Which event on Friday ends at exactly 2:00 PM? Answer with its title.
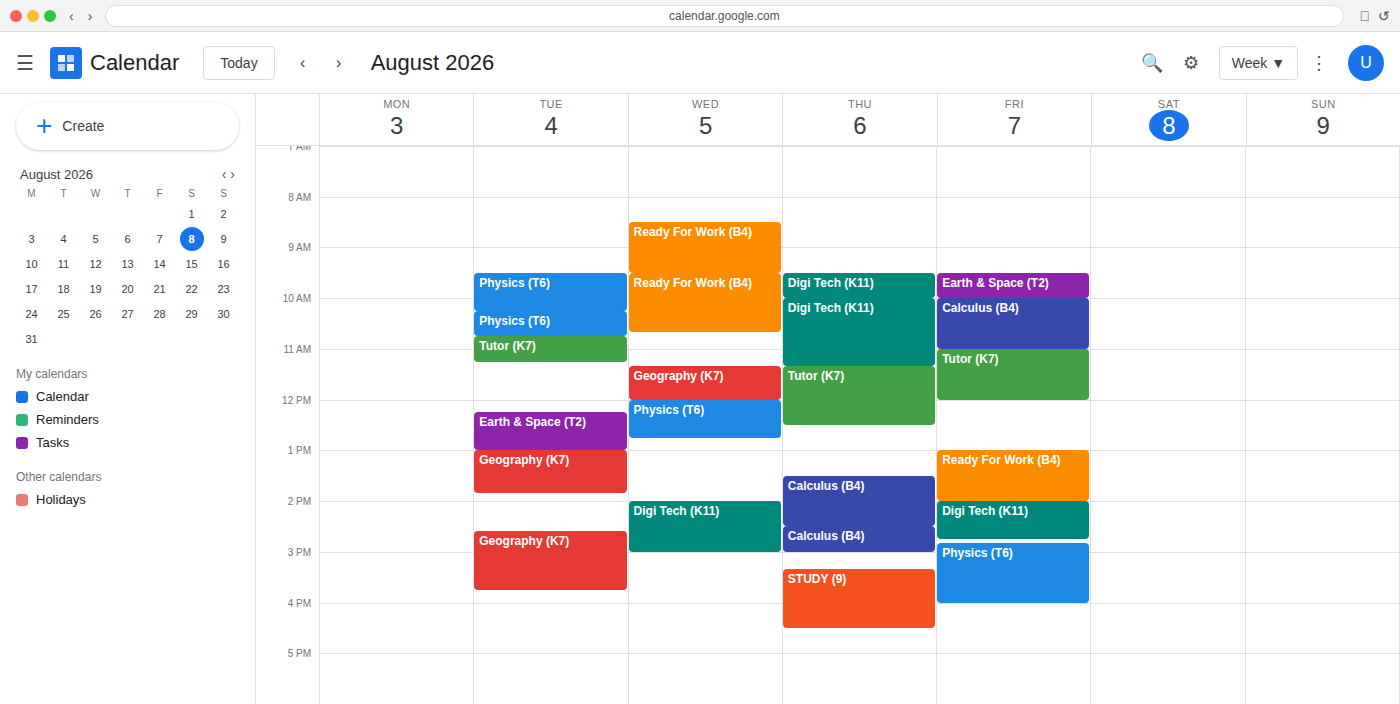
"Ready For Work (B4)"